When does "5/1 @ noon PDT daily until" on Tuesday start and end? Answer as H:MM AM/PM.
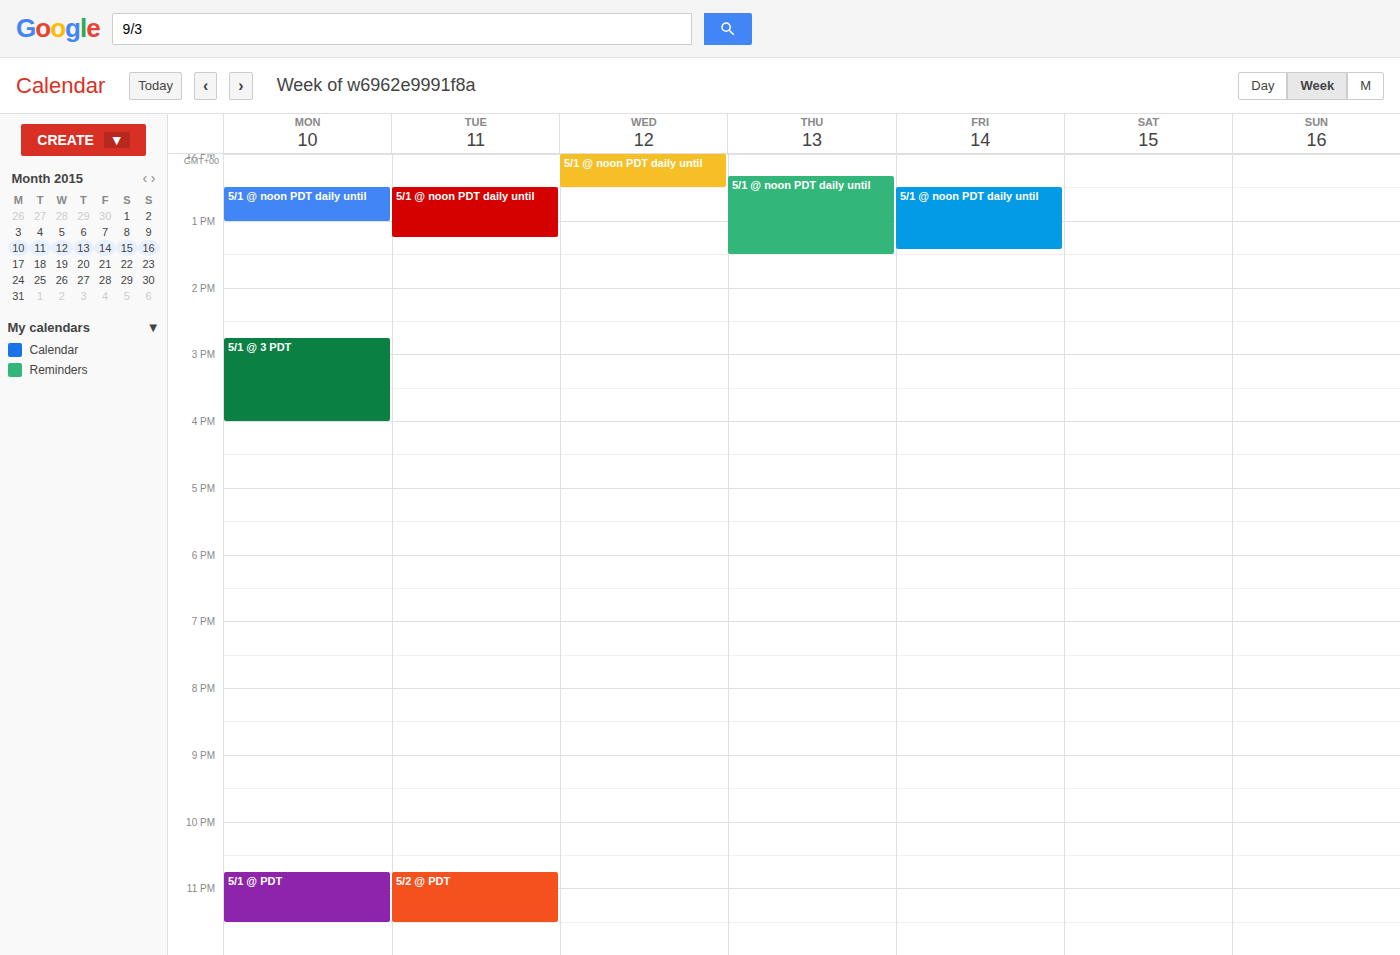
12:30 PM to 1:15 PM